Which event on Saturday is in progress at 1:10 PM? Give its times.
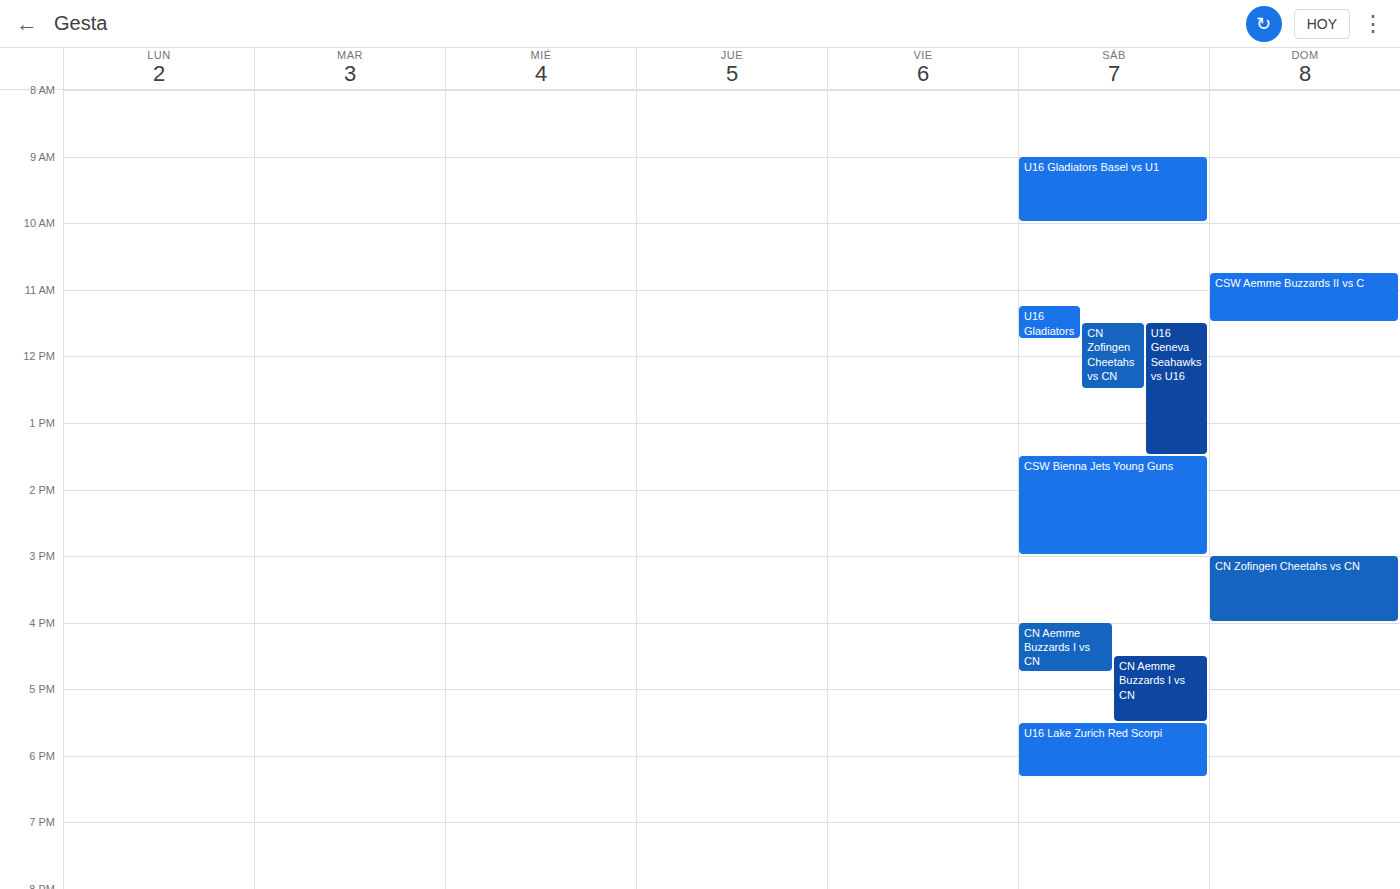
"U16 Geneva Seahawks vs U16", 11:30 AM to 1:30 PM